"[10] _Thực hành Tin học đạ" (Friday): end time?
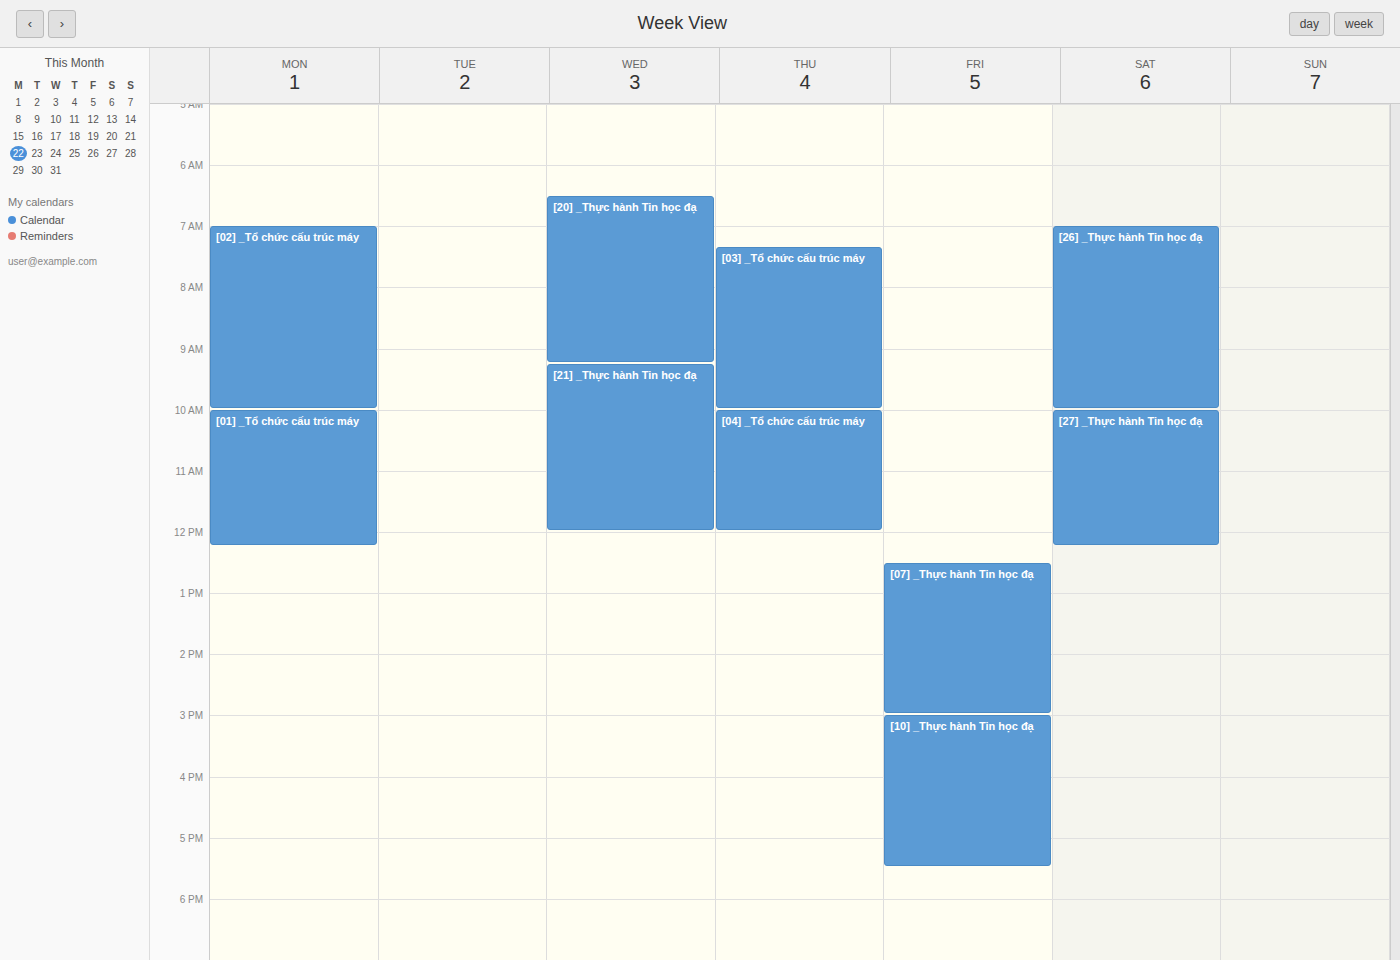
5:30 PM